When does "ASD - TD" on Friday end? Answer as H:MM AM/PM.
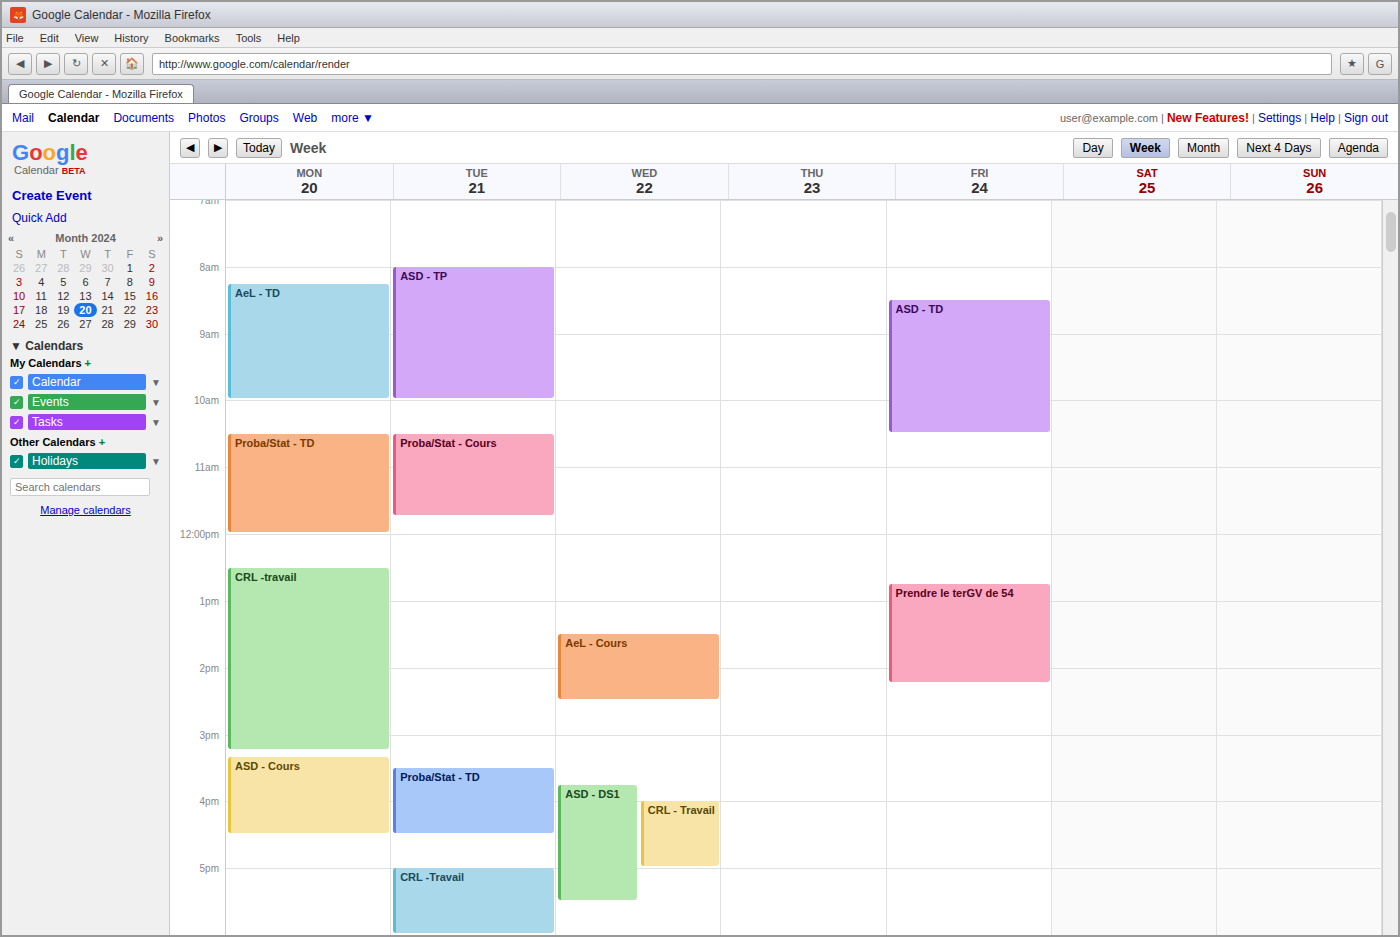
10:30 AM